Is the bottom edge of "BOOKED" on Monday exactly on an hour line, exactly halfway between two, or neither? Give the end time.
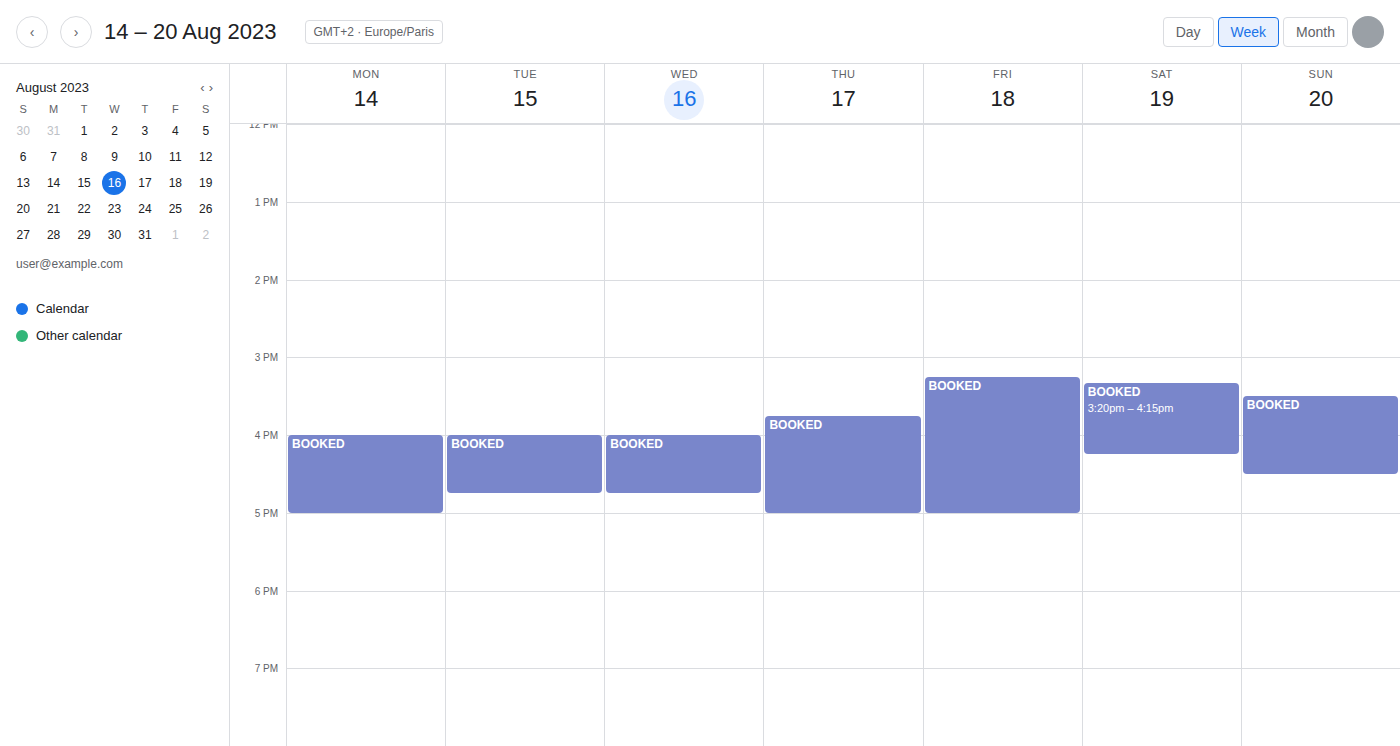
5:00 PM -- exactly on the 5 PM line.